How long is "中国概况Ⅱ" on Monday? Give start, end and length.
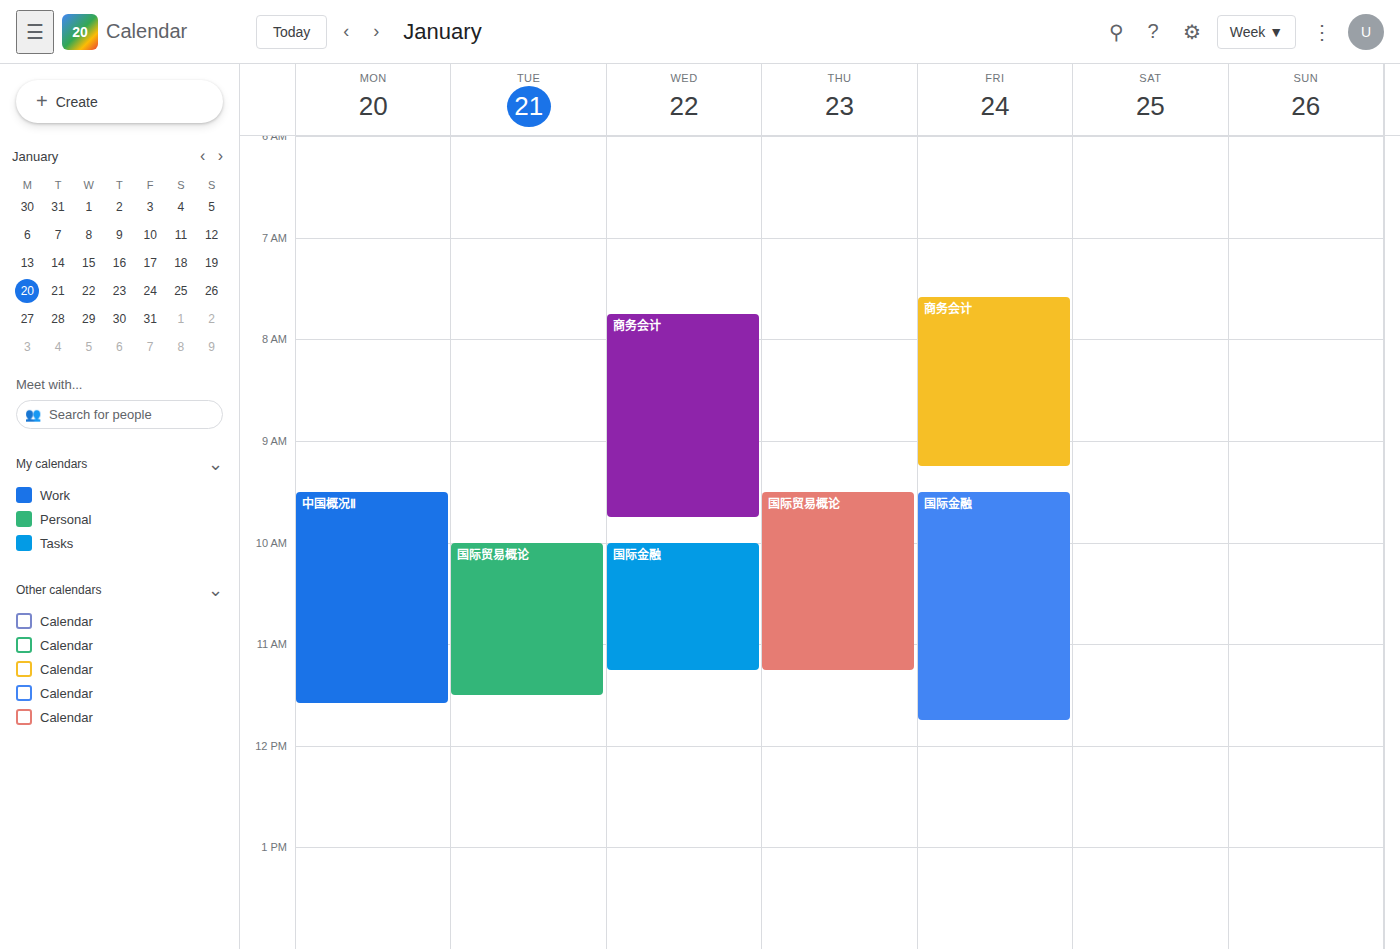
9:30 AM to 11:35 AM, 2 hours 5 minutes